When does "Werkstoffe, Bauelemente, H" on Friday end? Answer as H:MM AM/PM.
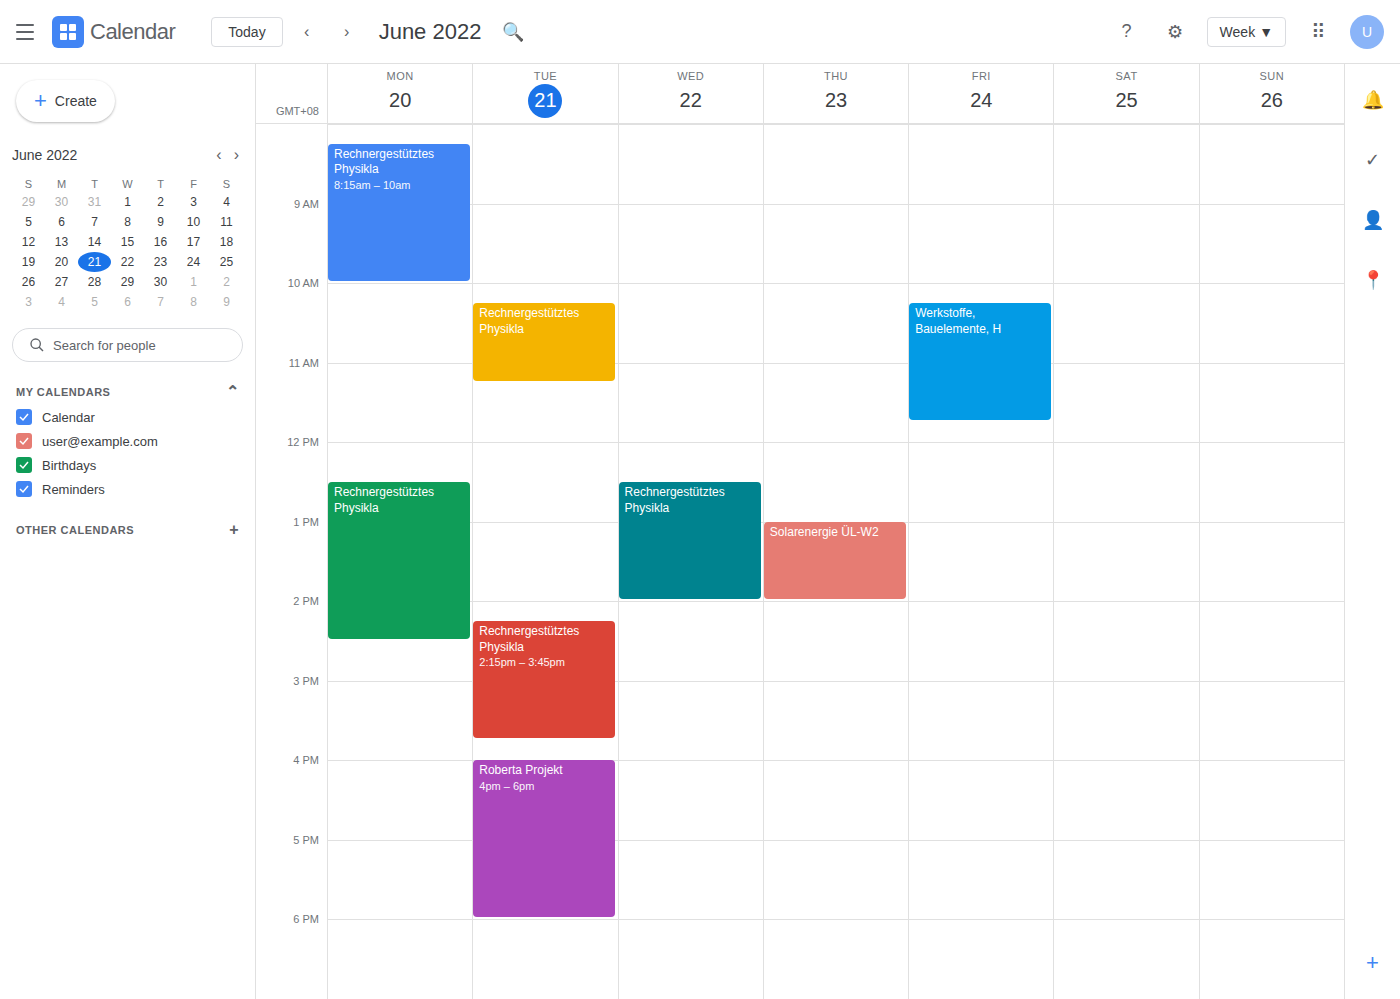
11:45 AM